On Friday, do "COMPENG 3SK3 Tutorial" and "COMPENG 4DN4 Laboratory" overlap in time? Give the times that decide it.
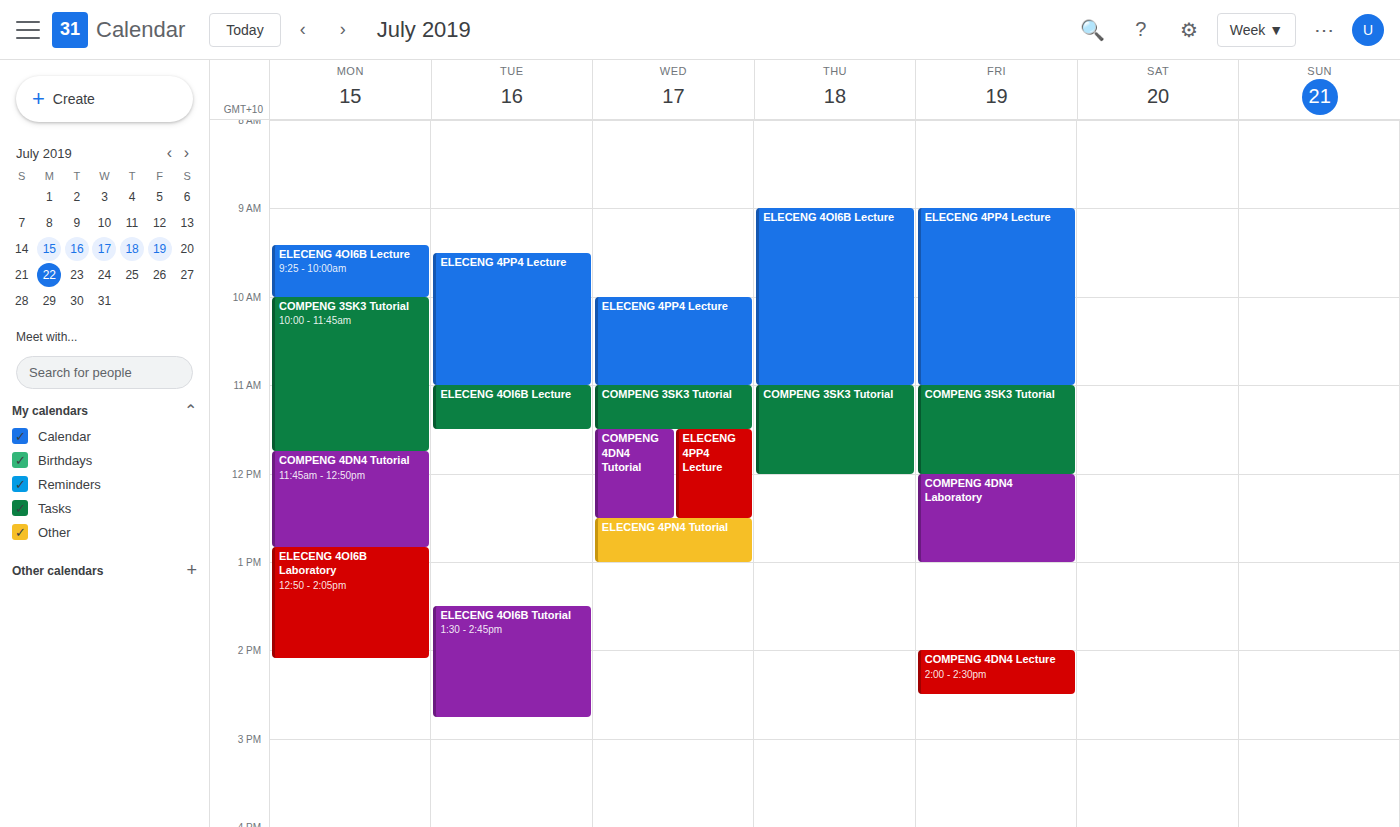
"COMPENG 3SK3 Tutorial" ends at 12:00 PM, exactly when "COMPENG 4DN4 Laboratory" starts -- they touch but do not overlap.